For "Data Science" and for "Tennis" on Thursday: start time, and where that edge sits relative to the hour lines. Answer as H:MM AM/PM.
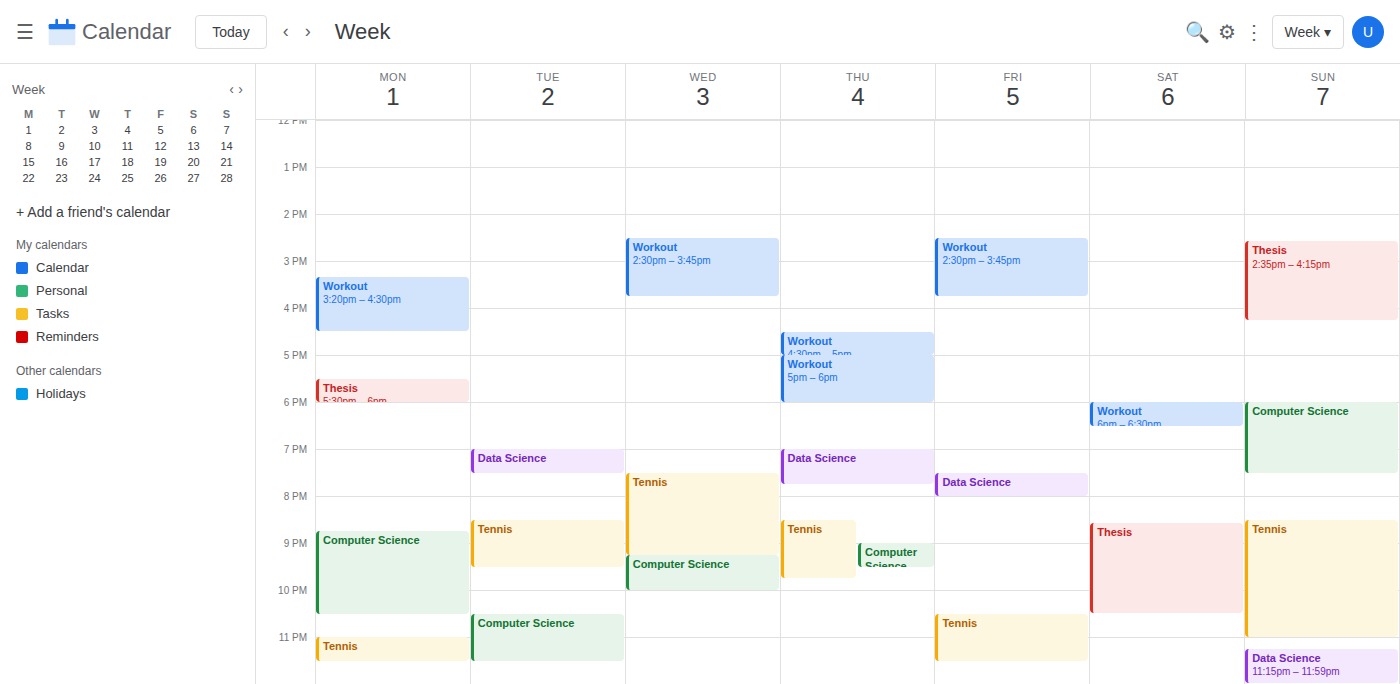
"Data Science": 7:00 PM, exactly on the 7 PM line. "Tennis": 8:30 PM, halfway between the 8 PM and 9 PM lines.